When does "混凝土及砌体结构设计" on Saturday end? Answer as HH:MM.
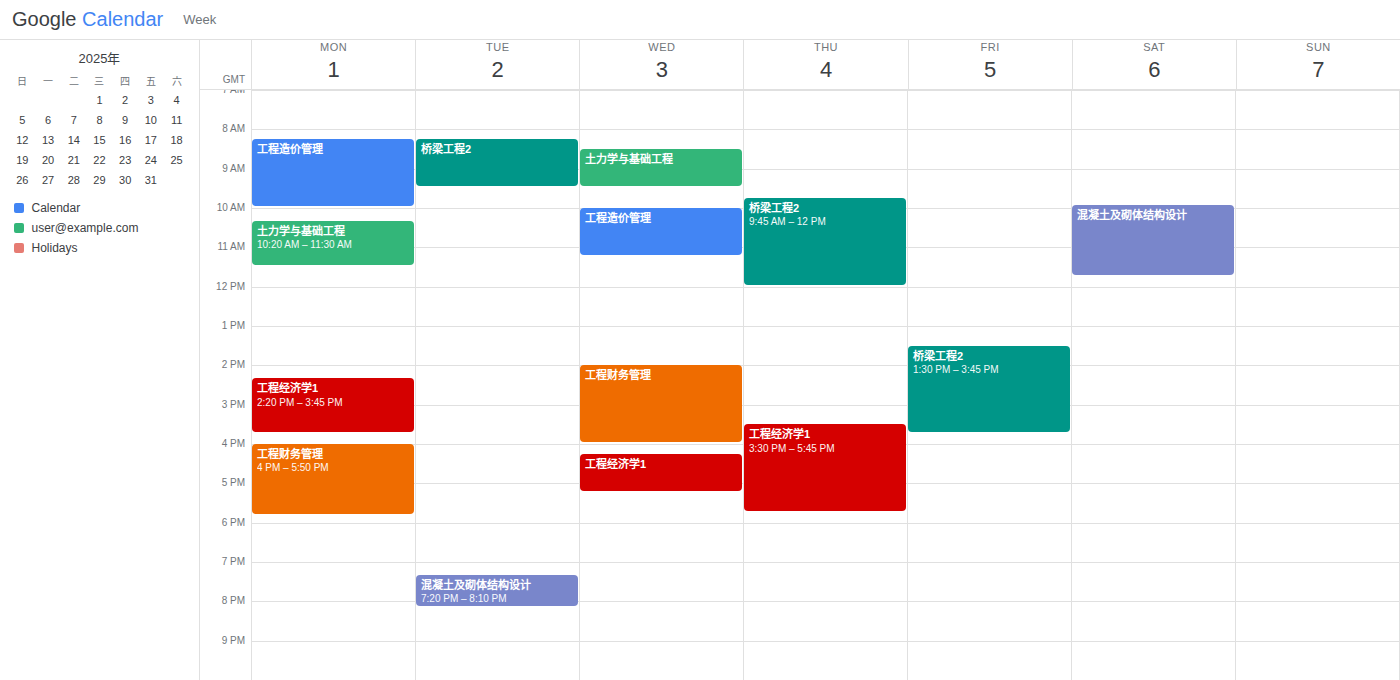
11:45